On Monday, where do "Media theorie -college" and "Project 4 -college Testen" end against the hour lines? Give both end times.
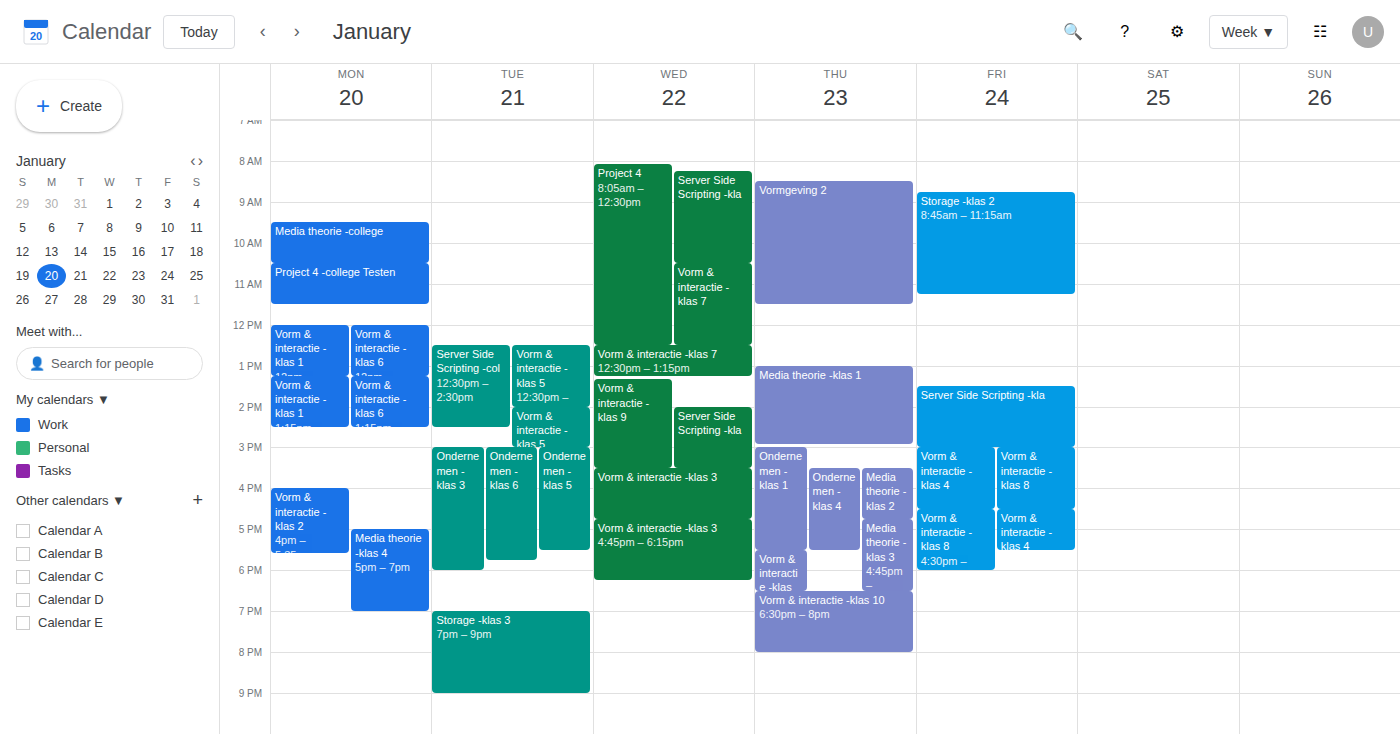
"Media theorie -college": 10:30 AM, halfway between the 10 AM and 11 AM lines. "Project 4 -college Testen": 11:30 AM, halfway between the 11 AM and 12 PM lines.